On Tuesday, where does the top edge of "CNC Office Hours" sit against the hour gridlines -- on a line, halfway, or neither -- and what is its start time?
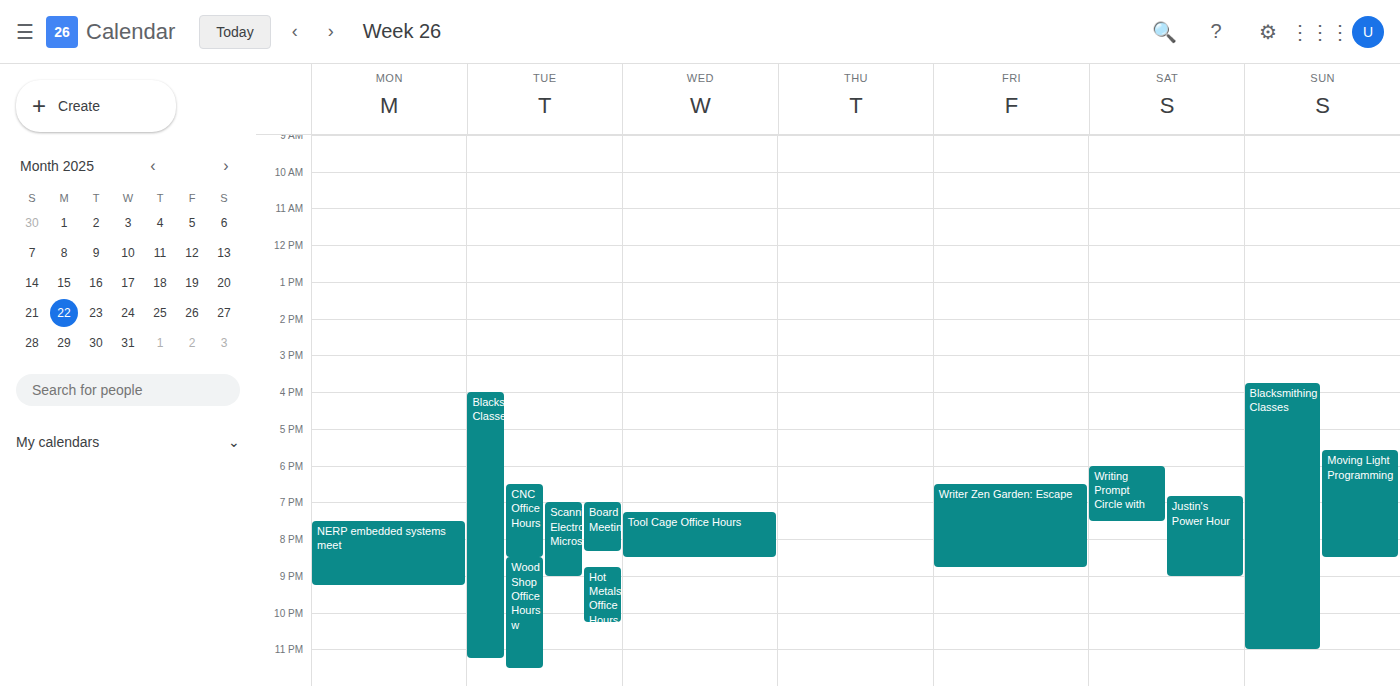
6:30 PM -- halfway between the 6 PM and 7 PM lines.